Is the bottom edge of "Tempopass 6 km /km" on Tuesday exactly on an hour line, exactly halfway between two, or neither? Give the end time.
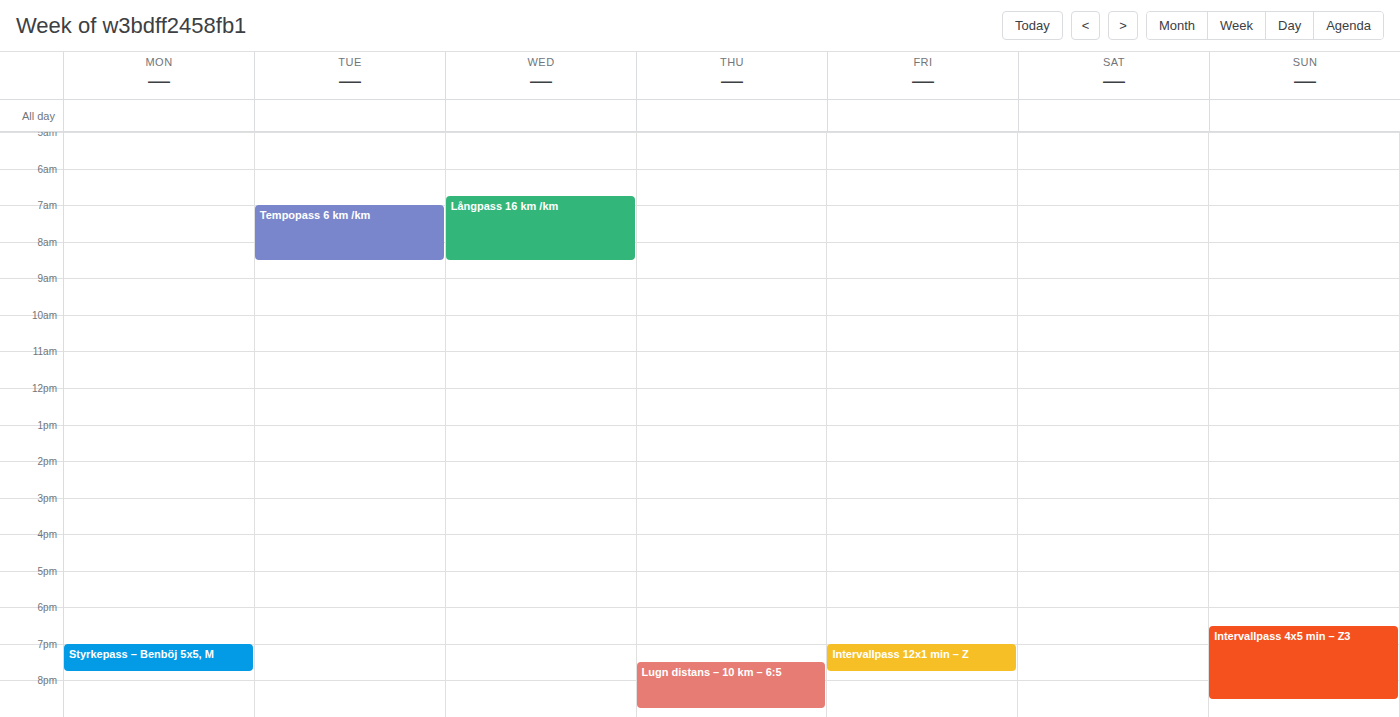
8:30 AM -- halfway between the 8 AM and 9 AM lines.